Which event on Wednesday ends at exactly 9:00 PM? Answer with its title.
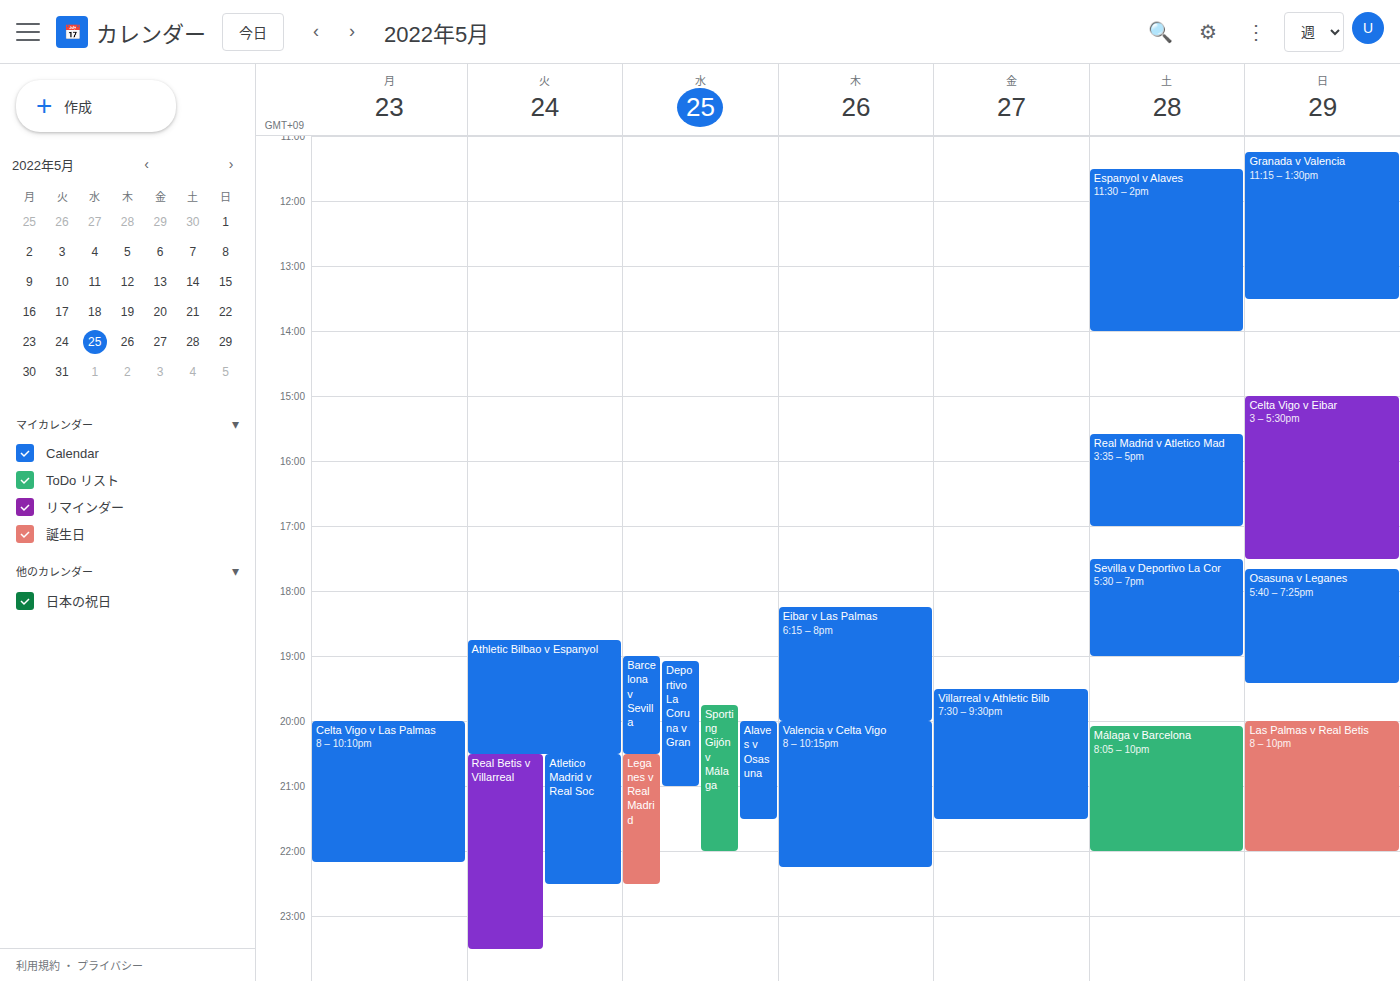
"Deportivo La Coruna v Gran"